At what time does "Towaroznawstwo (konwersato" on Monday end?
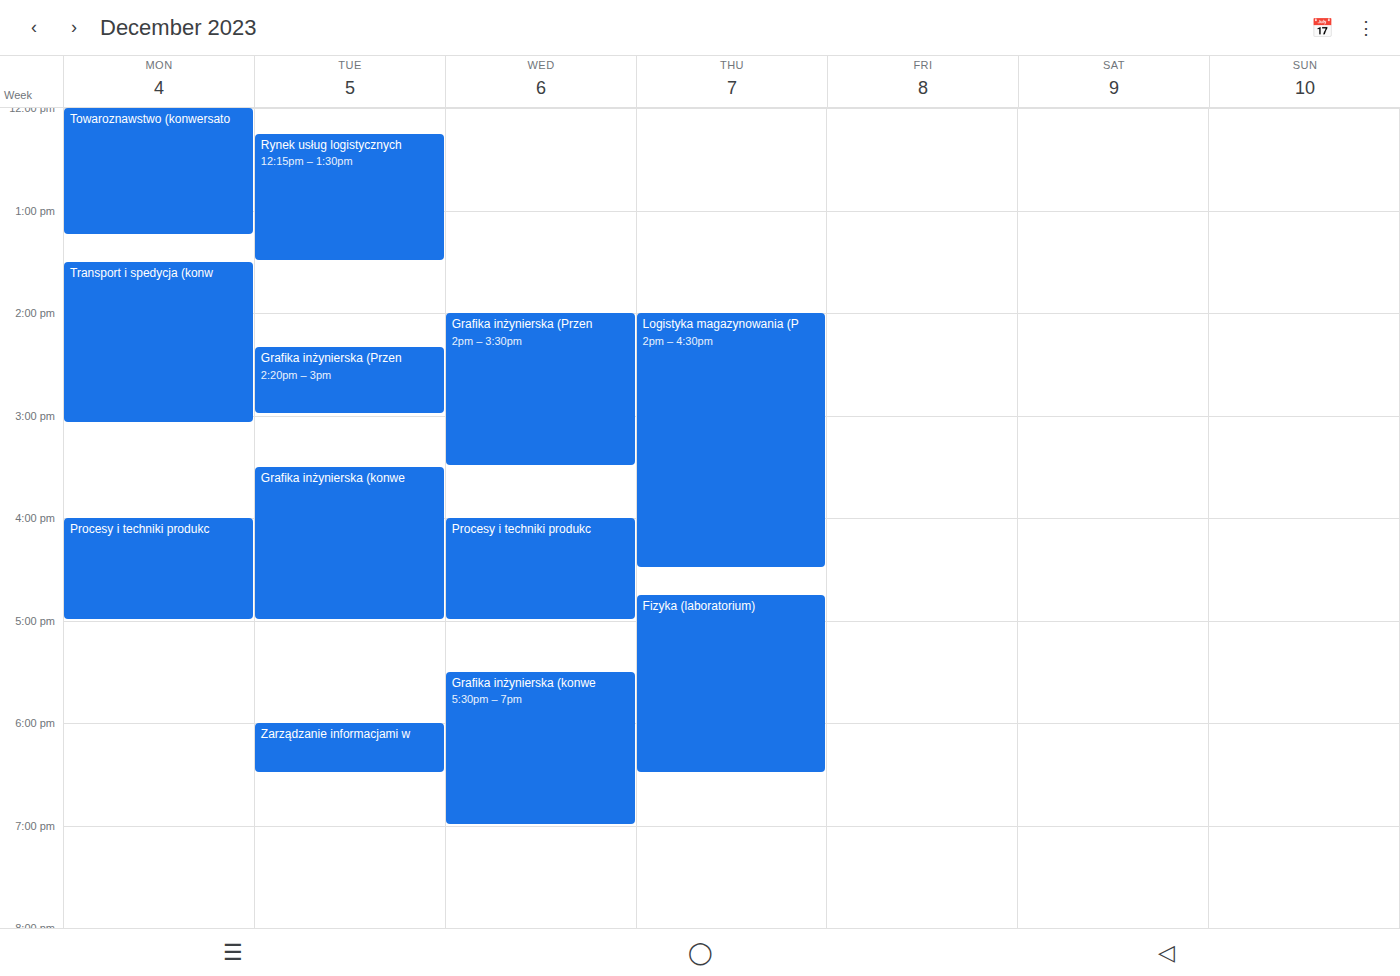
1:15 PM